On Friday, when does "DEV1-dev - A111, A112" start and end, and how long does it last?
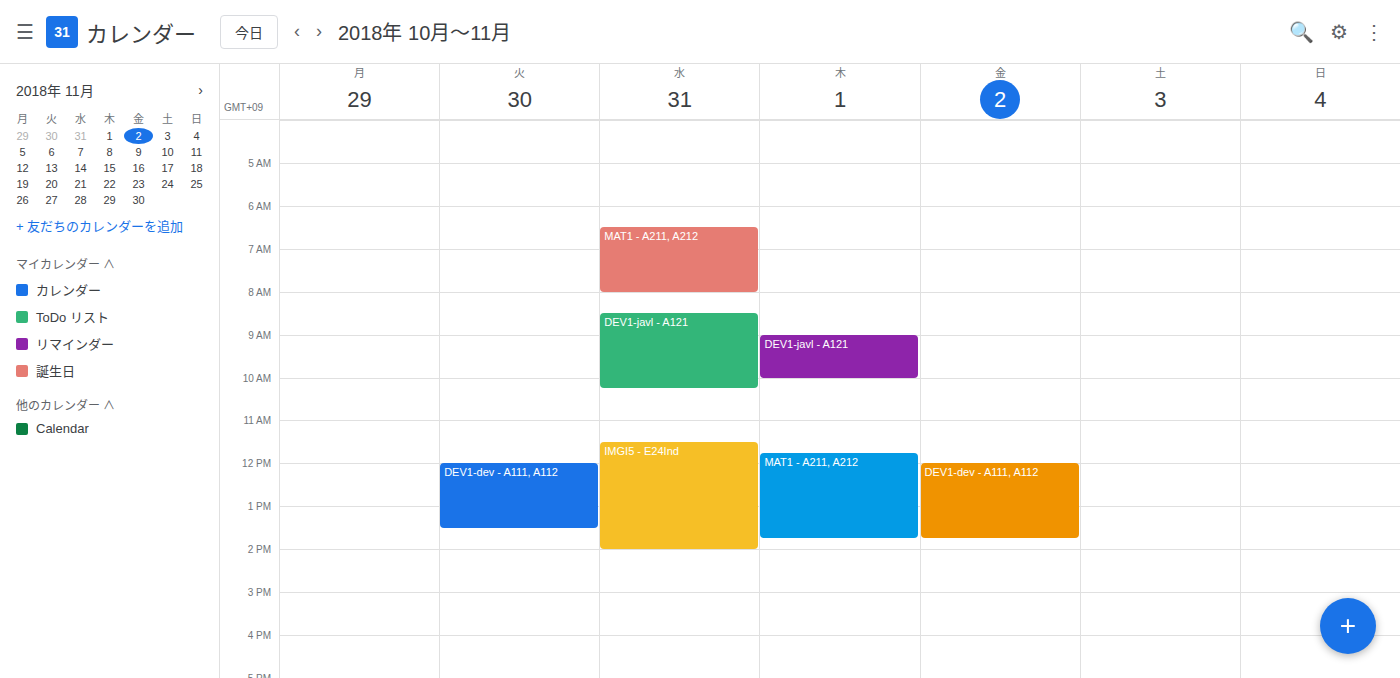
12:00 PM to 1:45 PM, 1 hour 45 minutes